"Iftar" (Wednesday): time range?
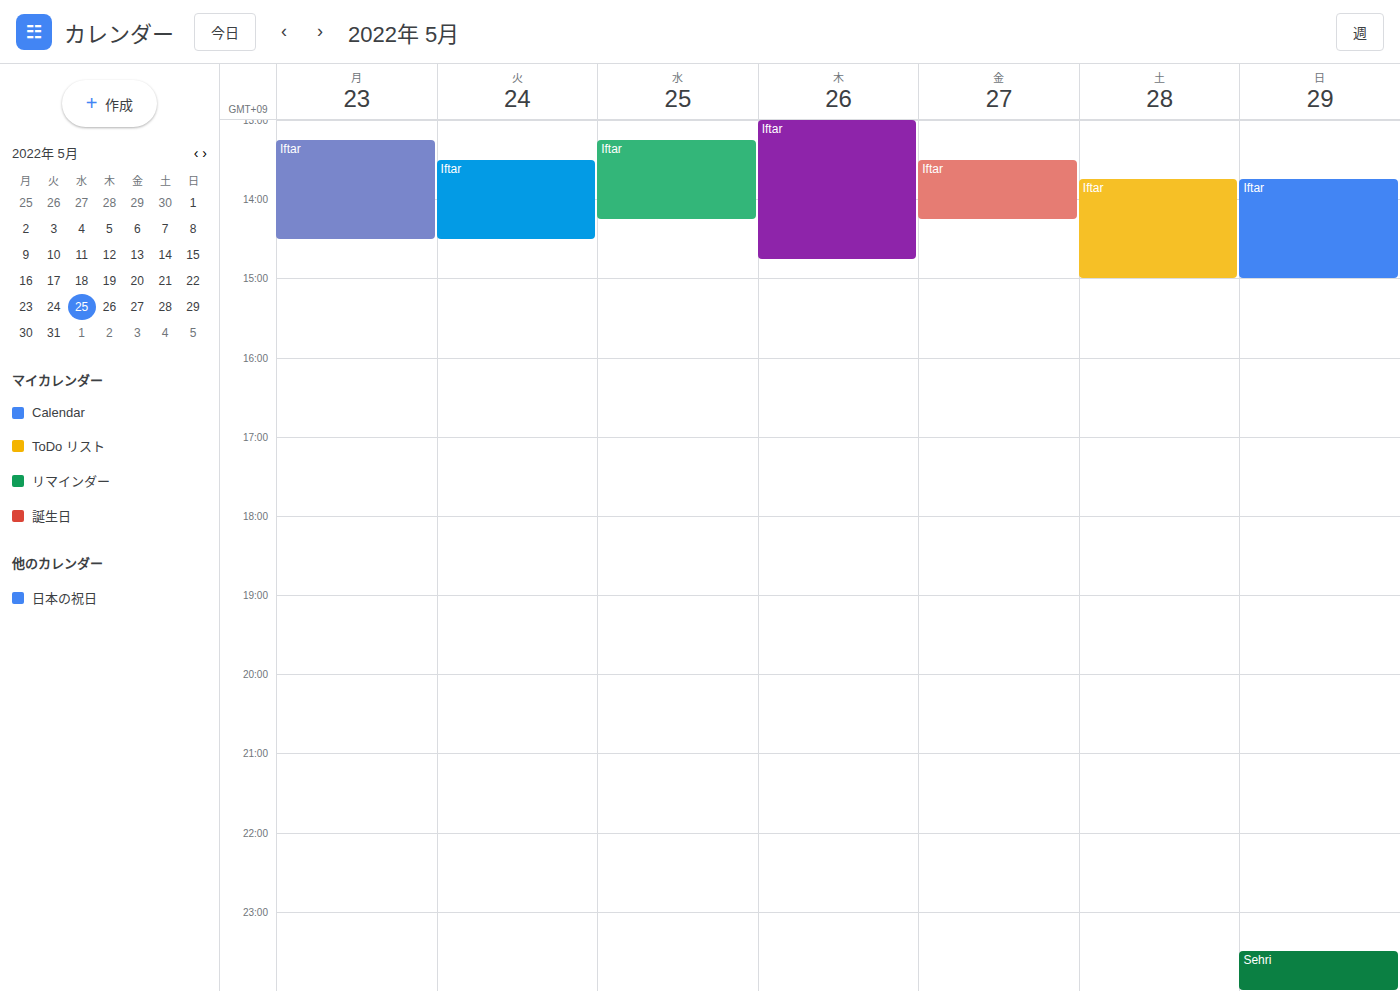
1:15 PM to 2:15 PM